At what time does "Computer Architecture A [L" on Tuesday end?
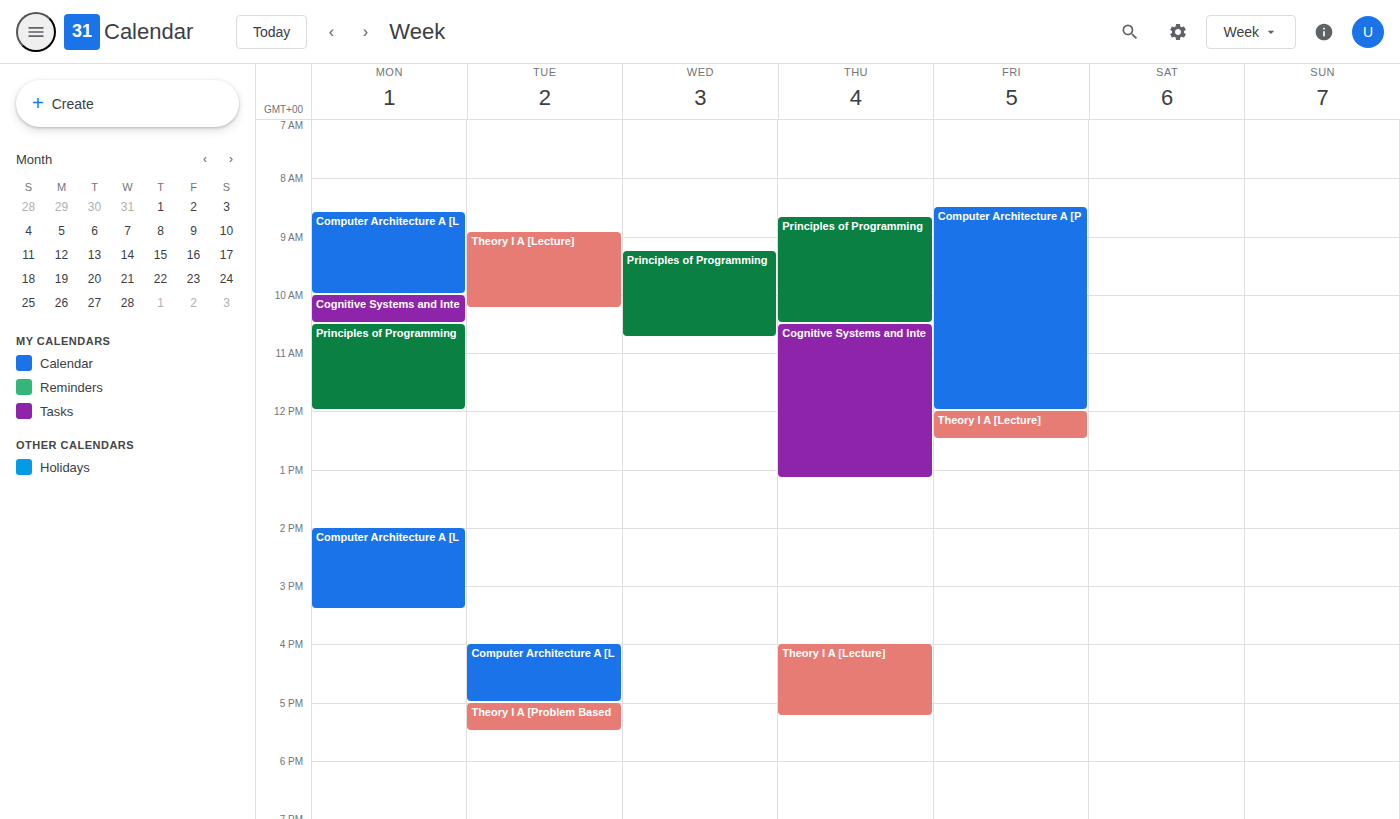
5:00 PM